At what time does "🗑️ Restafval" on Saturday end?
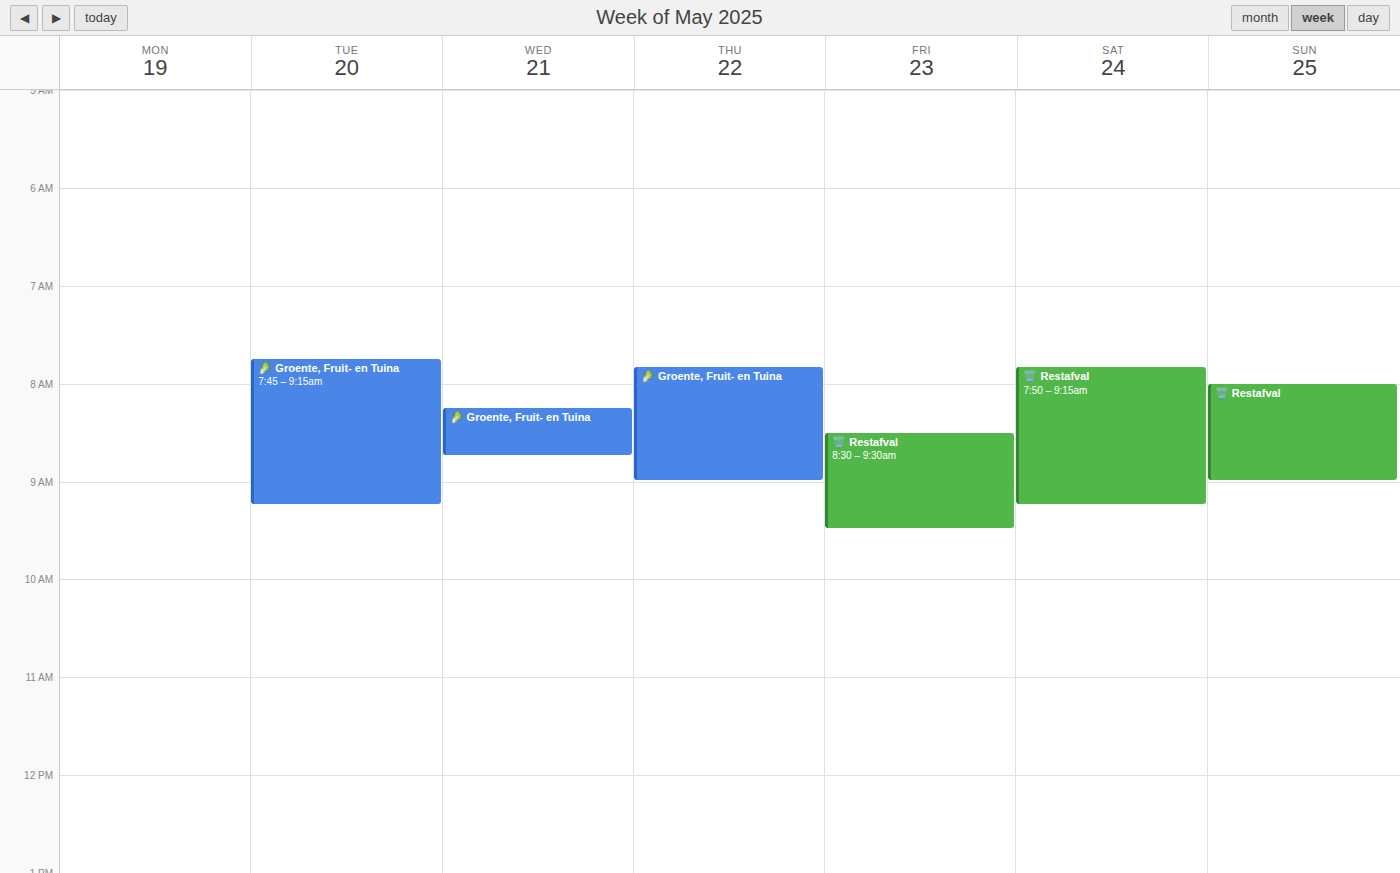
9:15 AM